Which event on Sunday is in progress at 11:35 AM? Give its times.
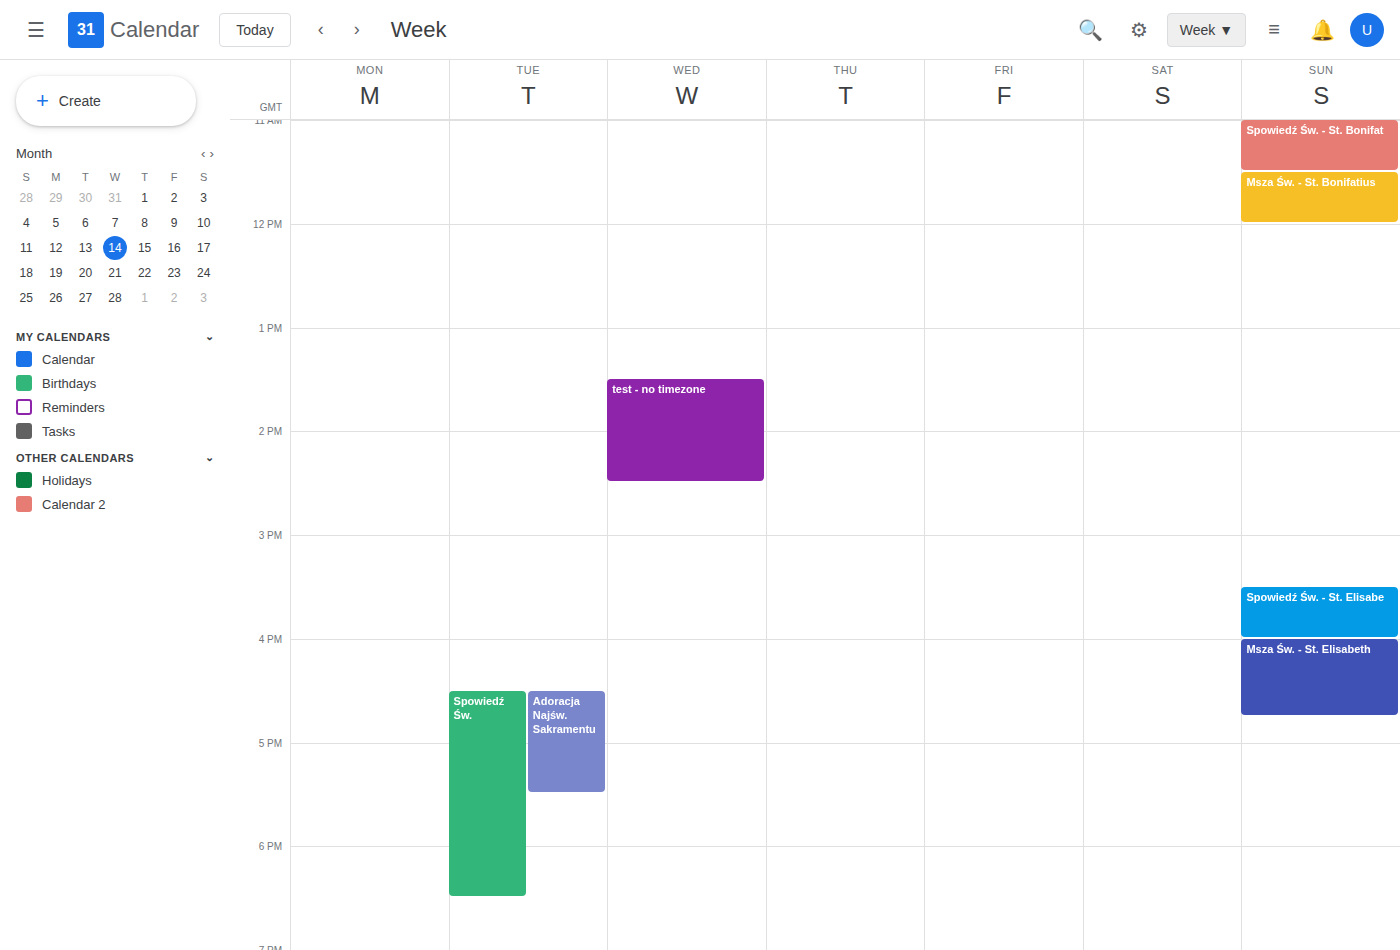
"Msza Św. - St. Bonifatius", 11:30 AM to 12:00 PM